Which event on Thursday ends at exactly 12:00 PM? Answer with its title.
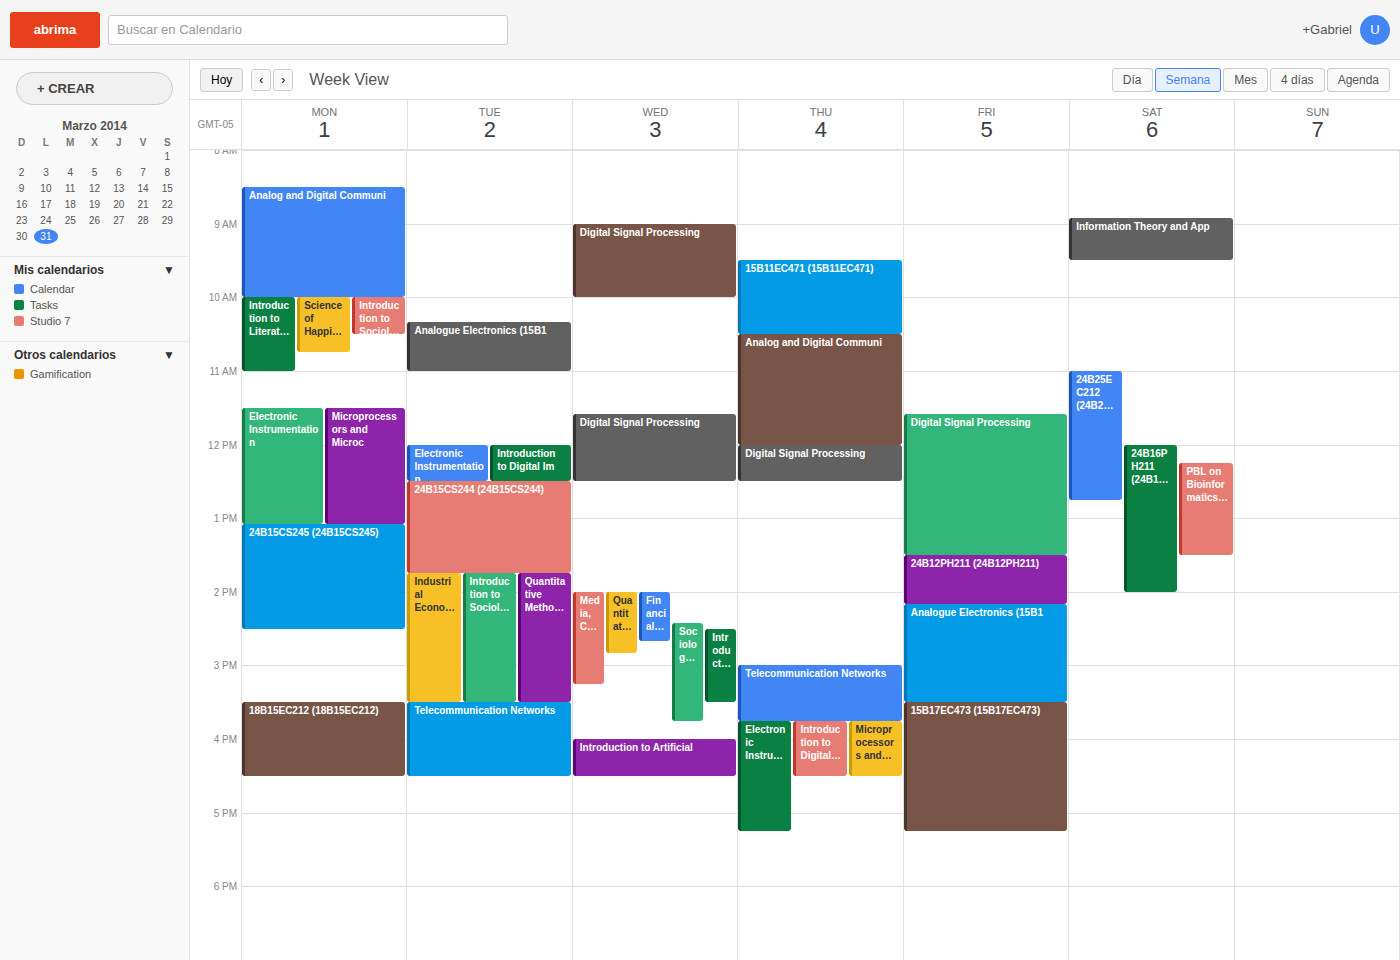
"Analog and Digital Communi"